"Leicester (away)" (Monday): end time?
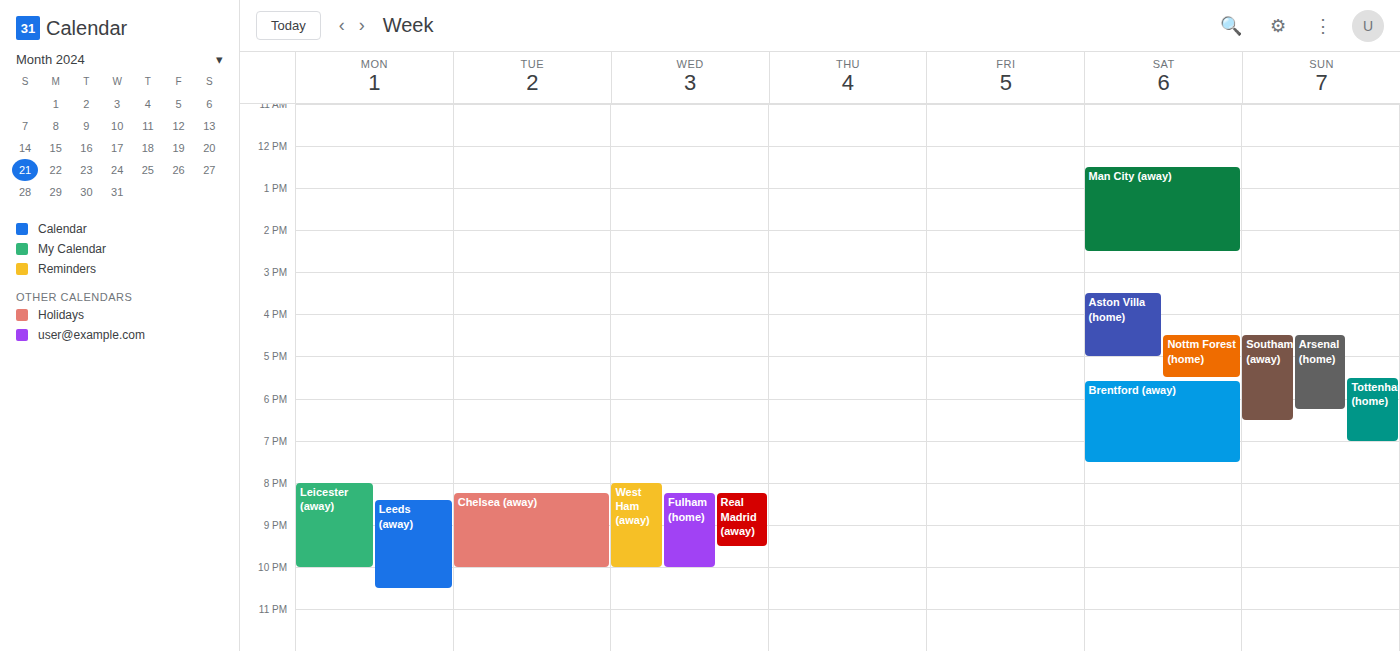
22:00